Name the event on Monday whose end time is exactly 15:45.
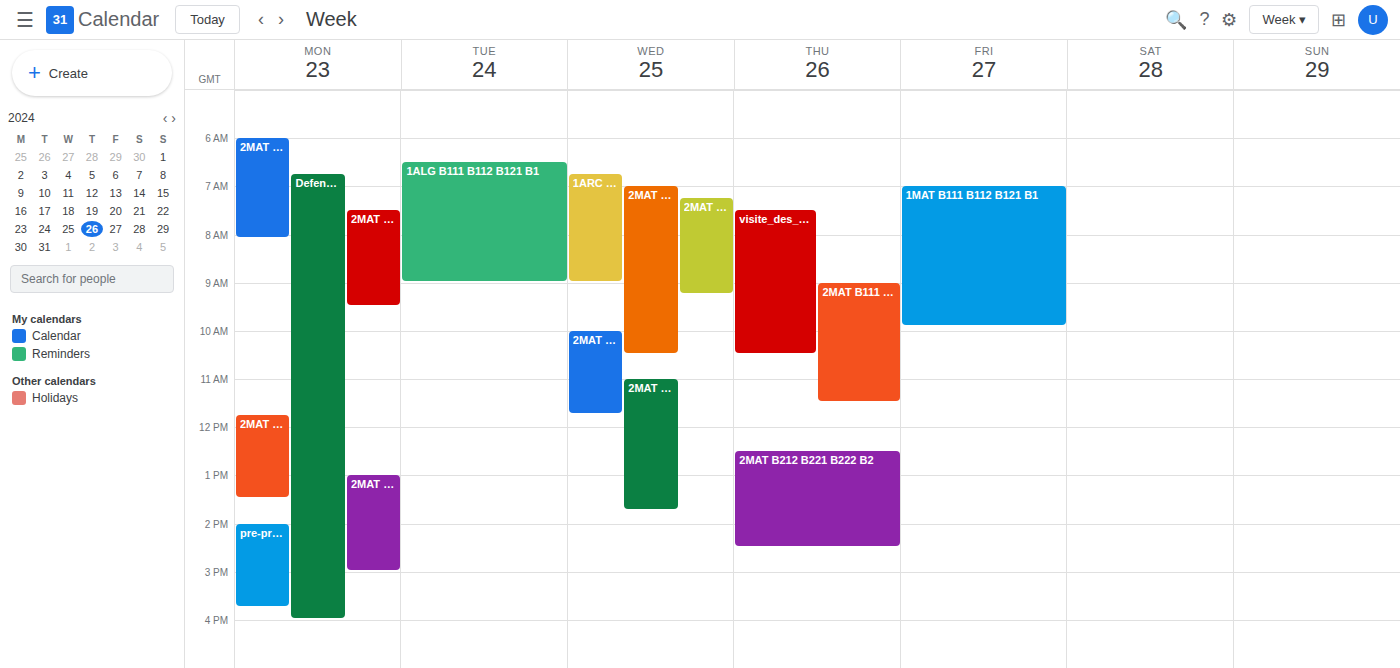
"pre-presentations_stages_Q"